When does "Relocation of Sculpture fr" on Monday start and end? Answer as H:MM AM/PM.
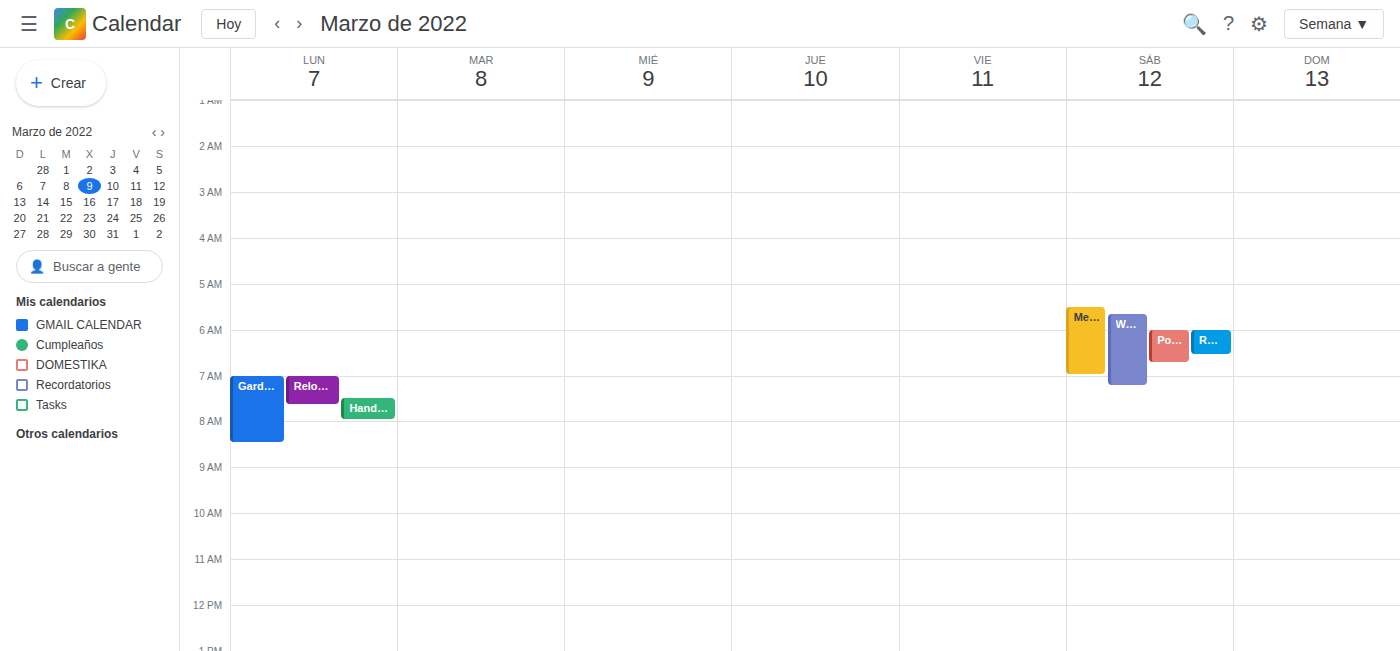
7:00 AM to 7:40 AM